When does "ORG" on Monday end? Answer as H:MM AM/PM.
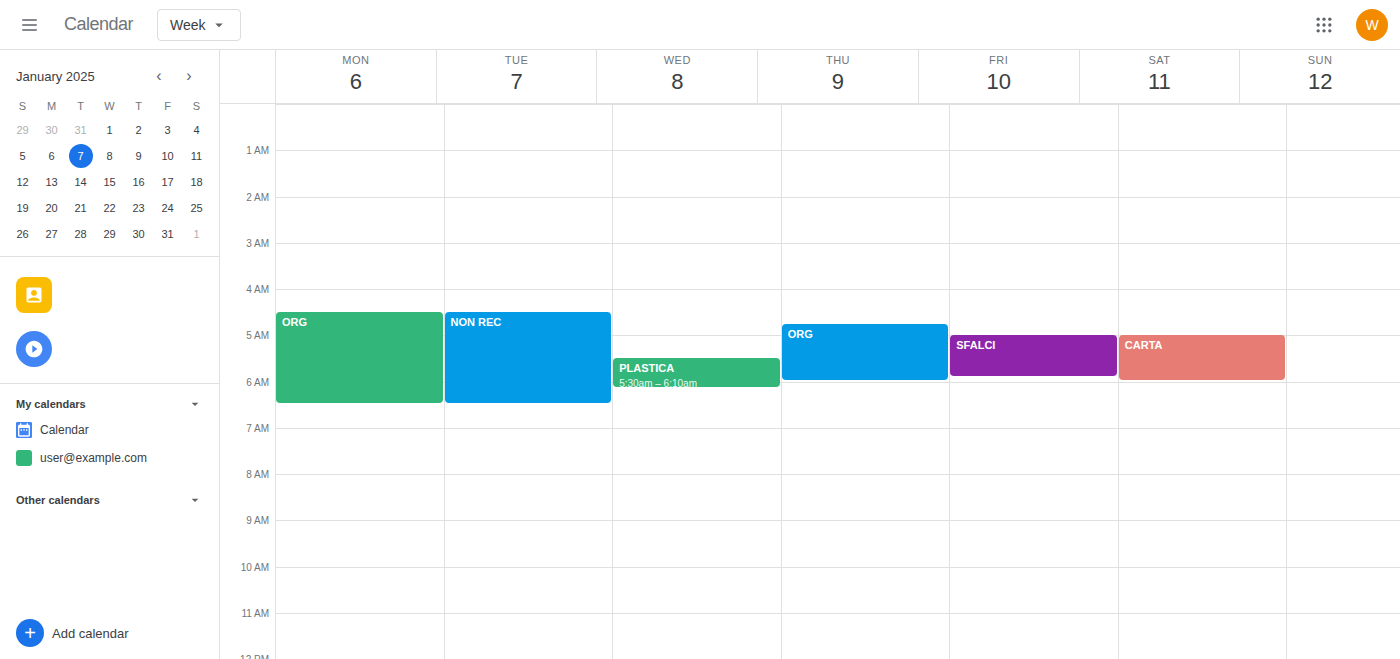
6:30 AM